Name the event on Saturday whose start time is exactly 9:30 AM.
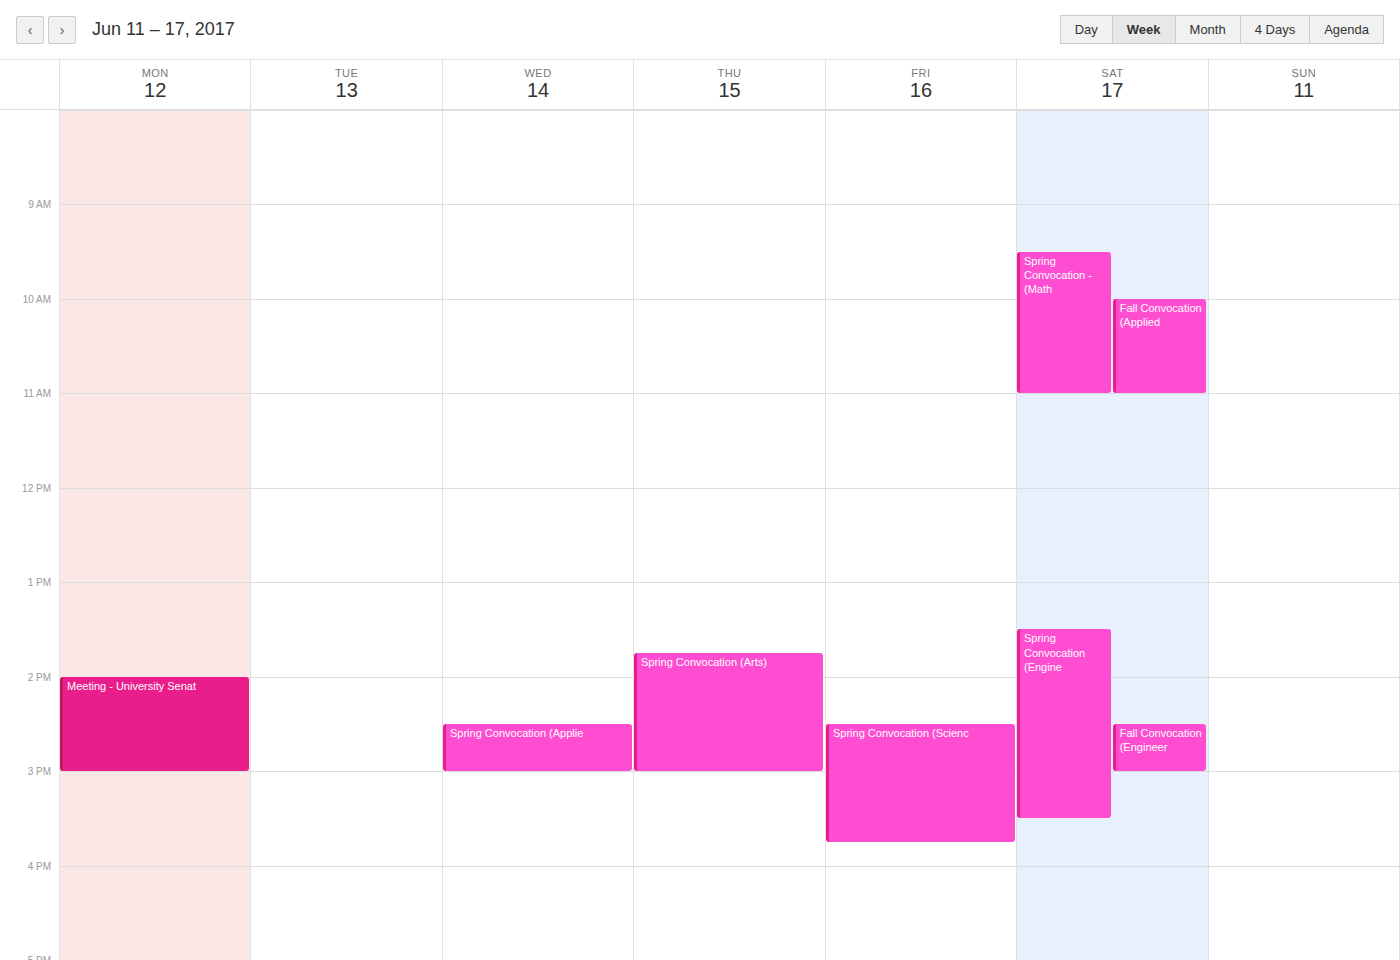
"Spring Convocation - (Math"